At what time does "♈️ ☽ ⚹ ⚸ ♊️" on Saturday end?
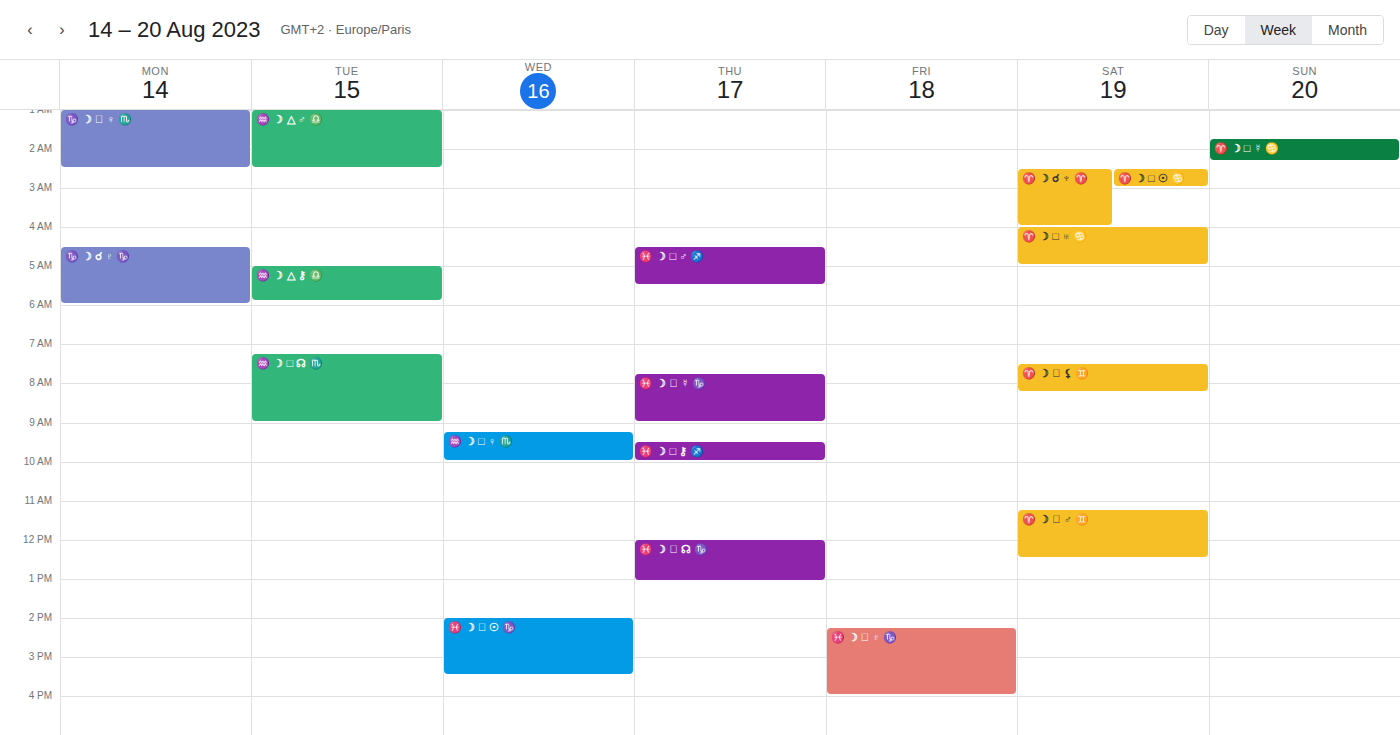
8:15 AM